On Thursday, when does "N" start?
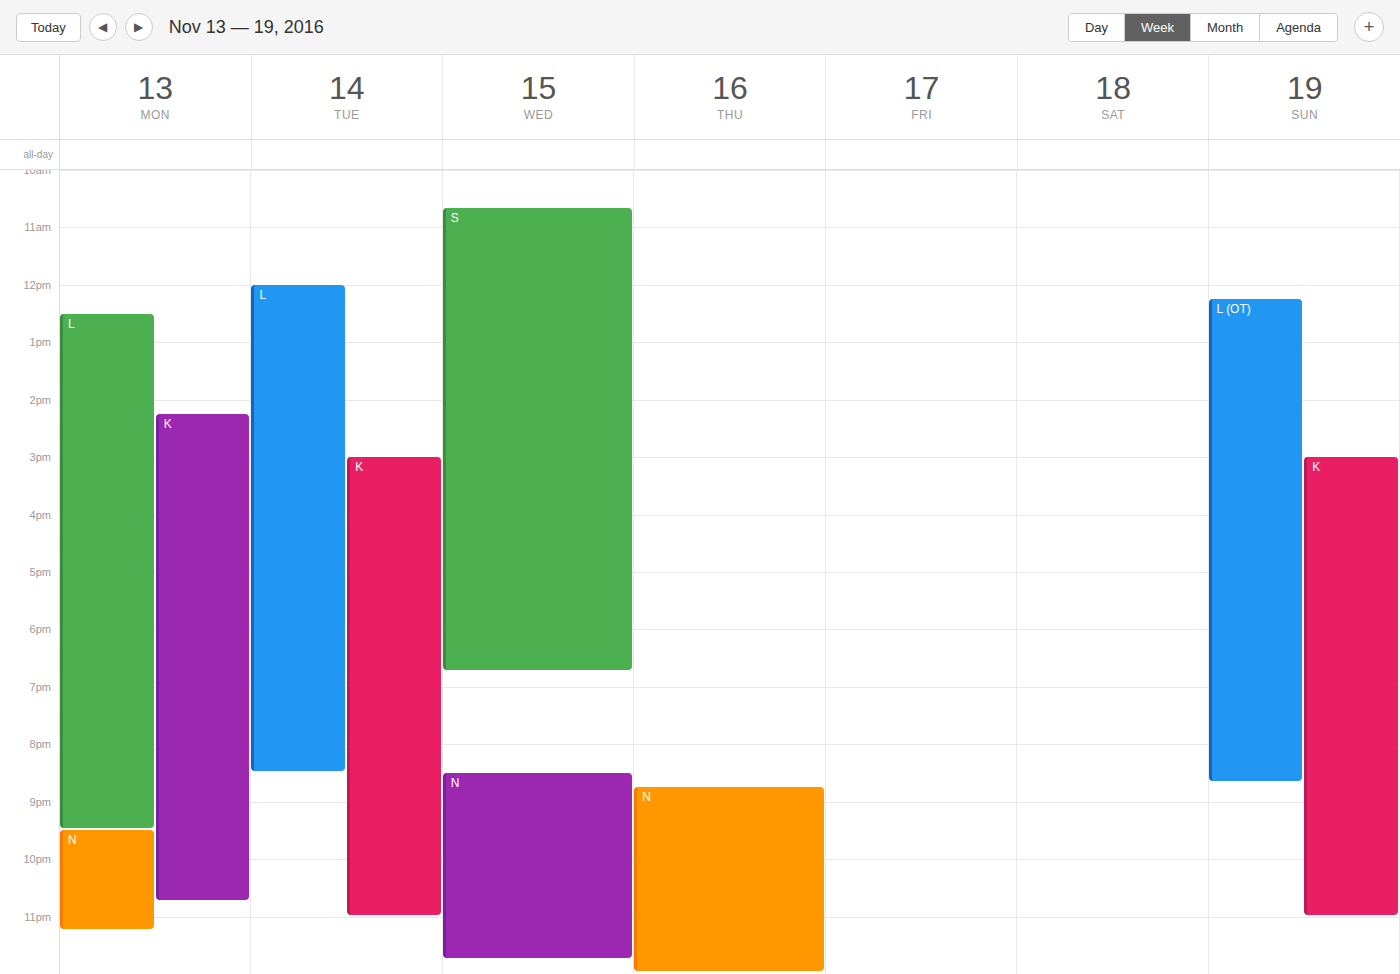
8:45 PM